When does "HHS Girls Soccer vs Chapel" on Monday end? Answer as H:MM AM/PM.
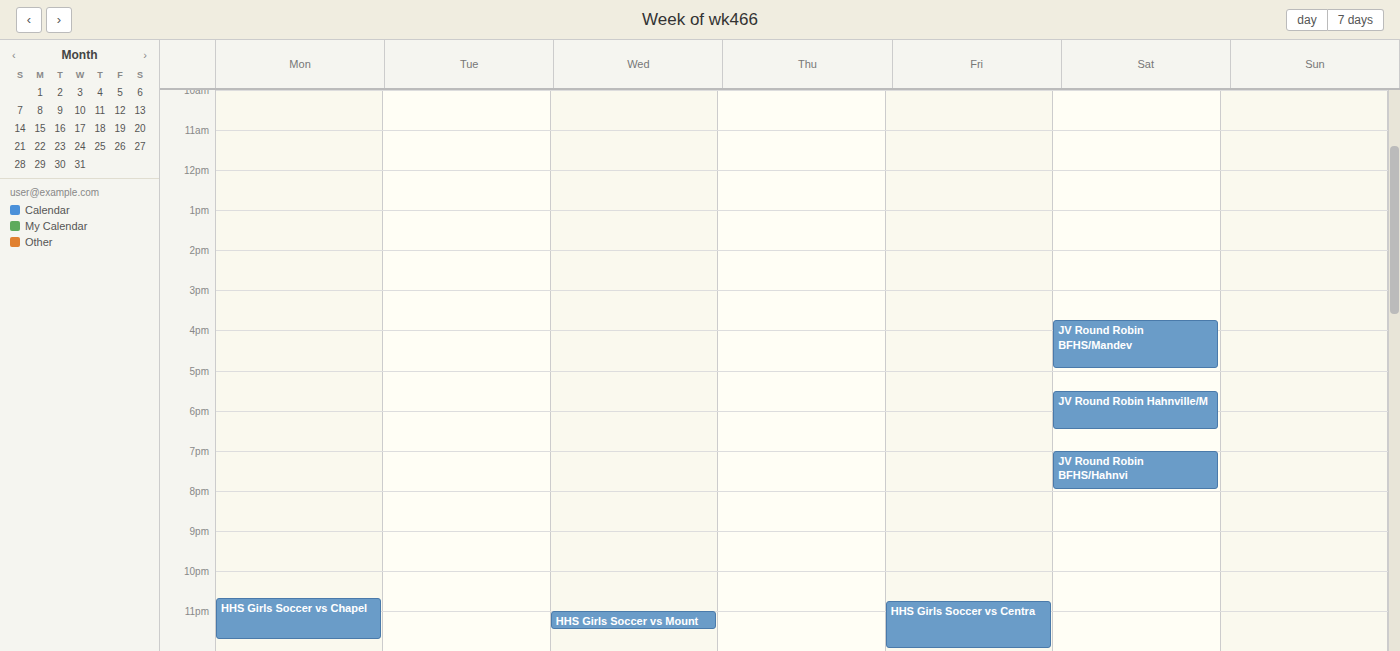
11:45 PM